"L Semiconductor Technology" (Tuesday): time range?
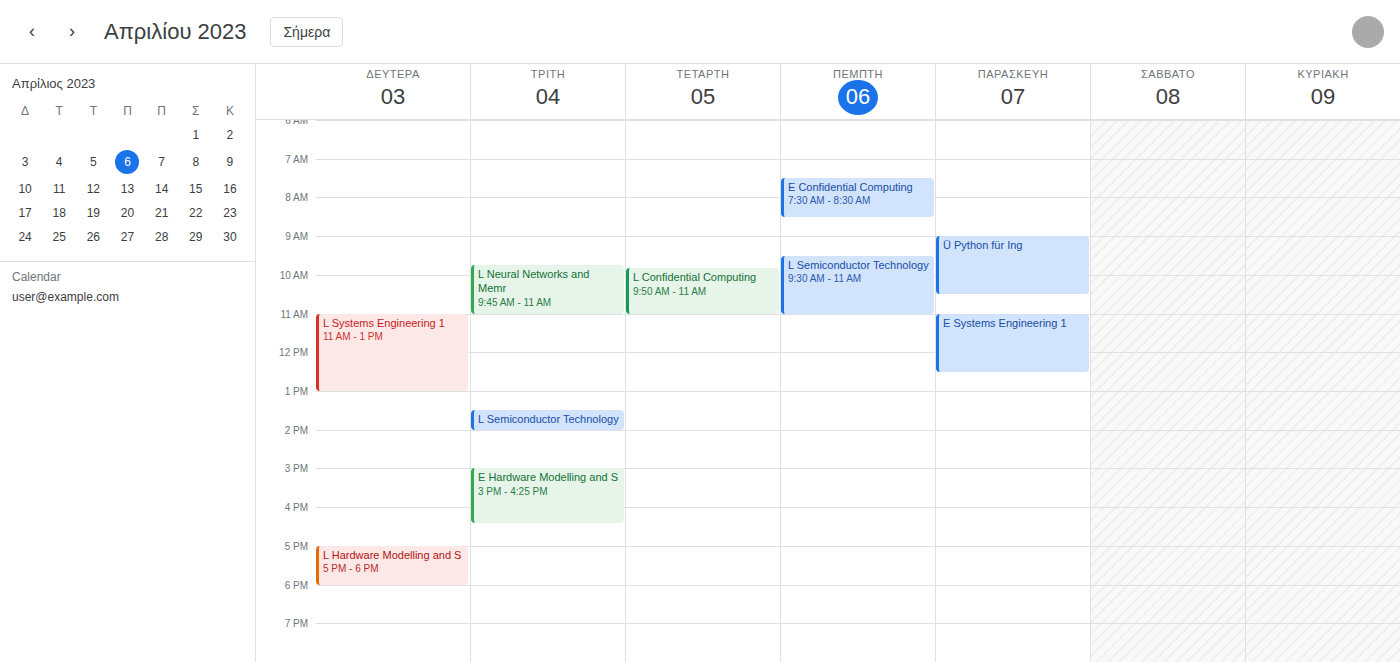
1:30 PM to 2:00 PM